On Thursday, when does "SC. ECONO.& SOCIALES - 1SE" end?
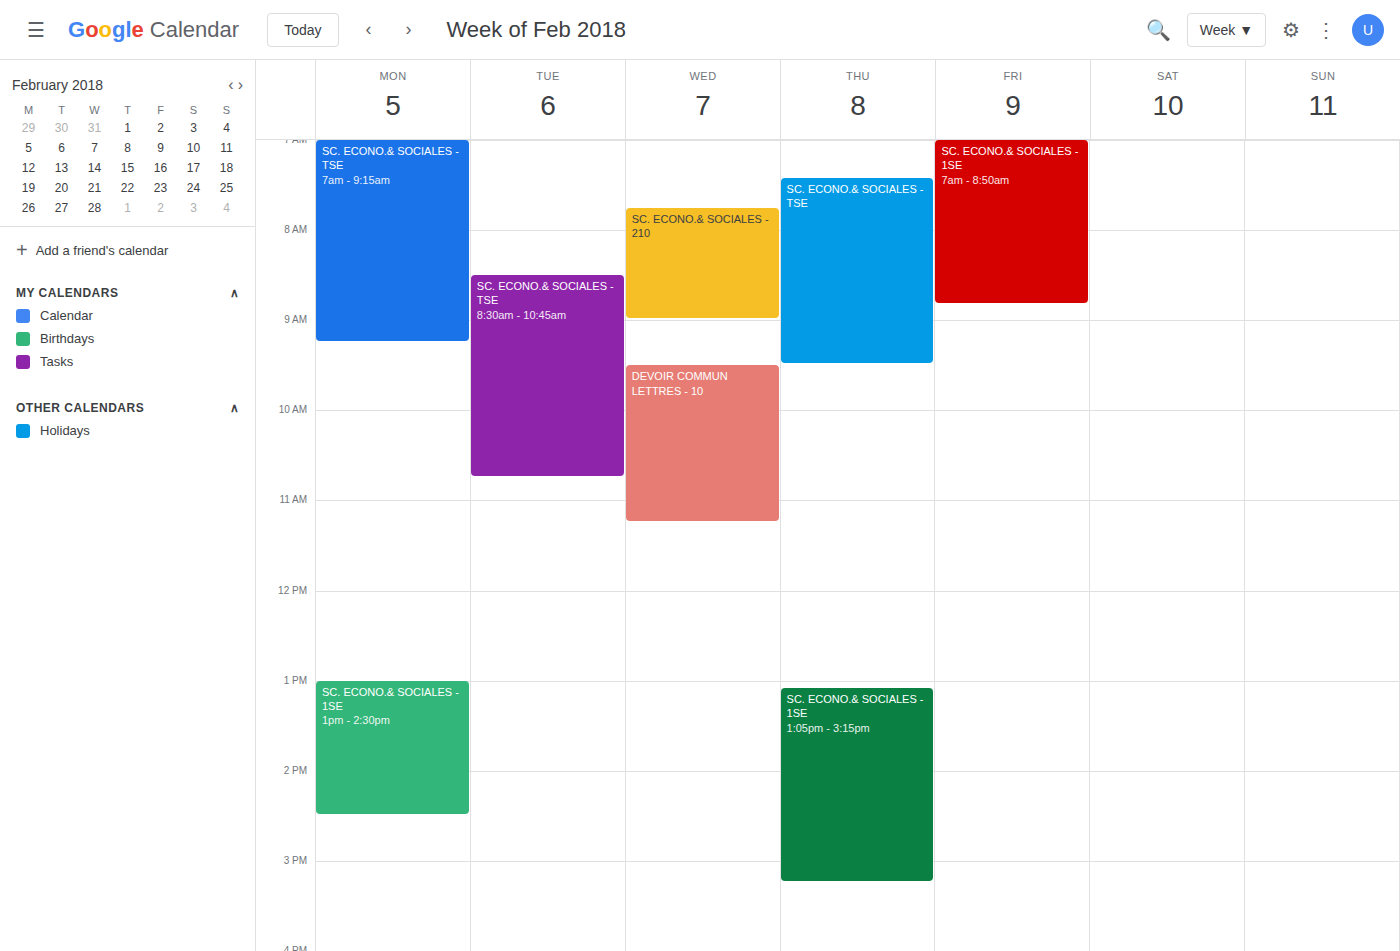
3:15 PM